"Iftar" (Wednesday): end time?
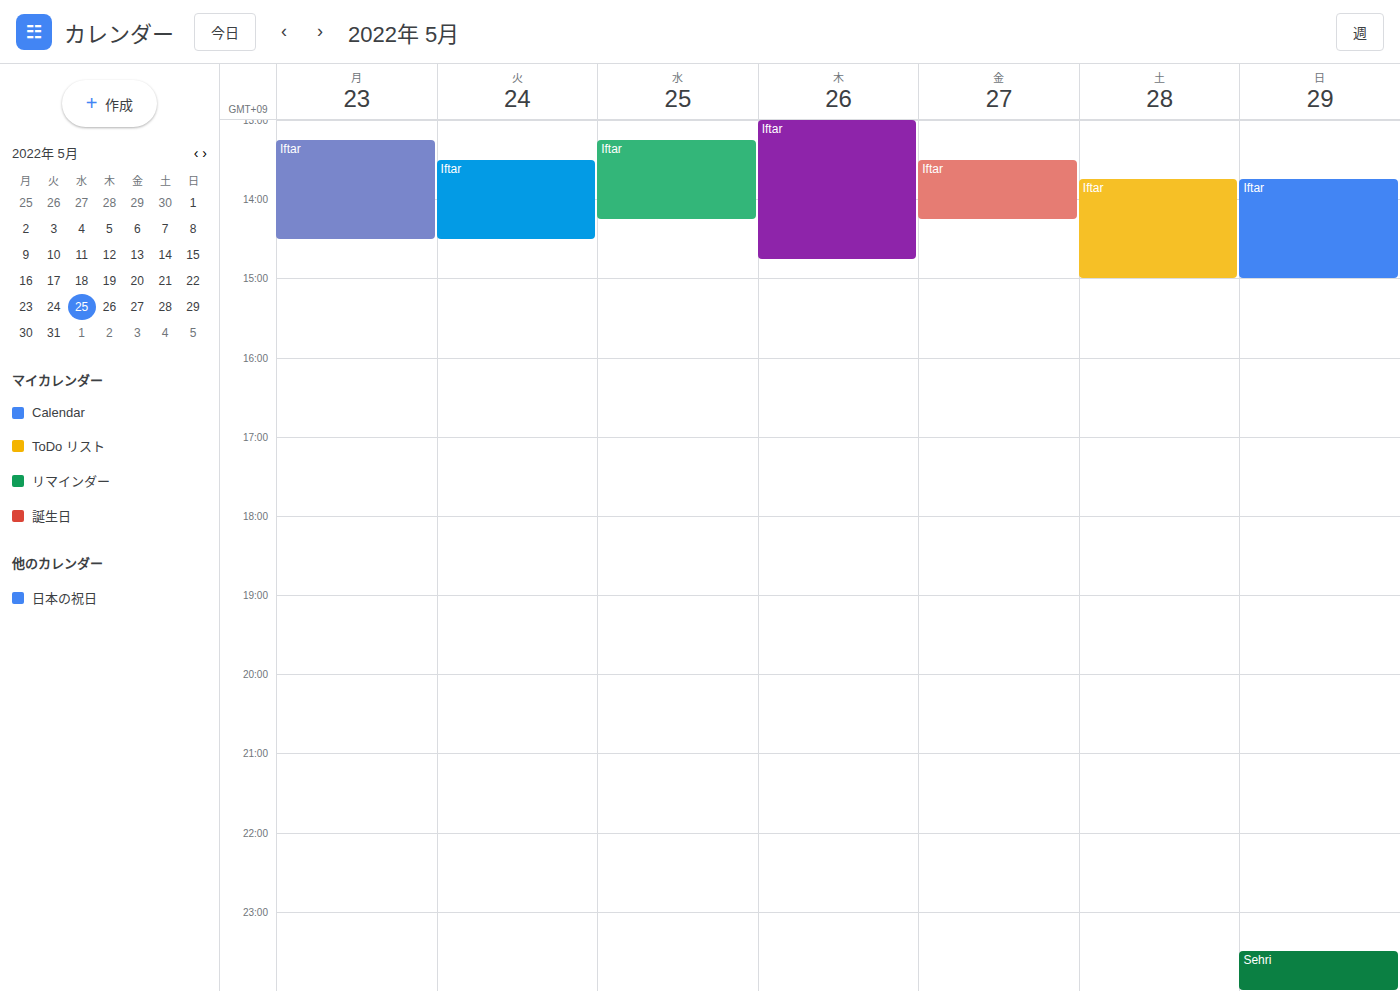
2:15 PM